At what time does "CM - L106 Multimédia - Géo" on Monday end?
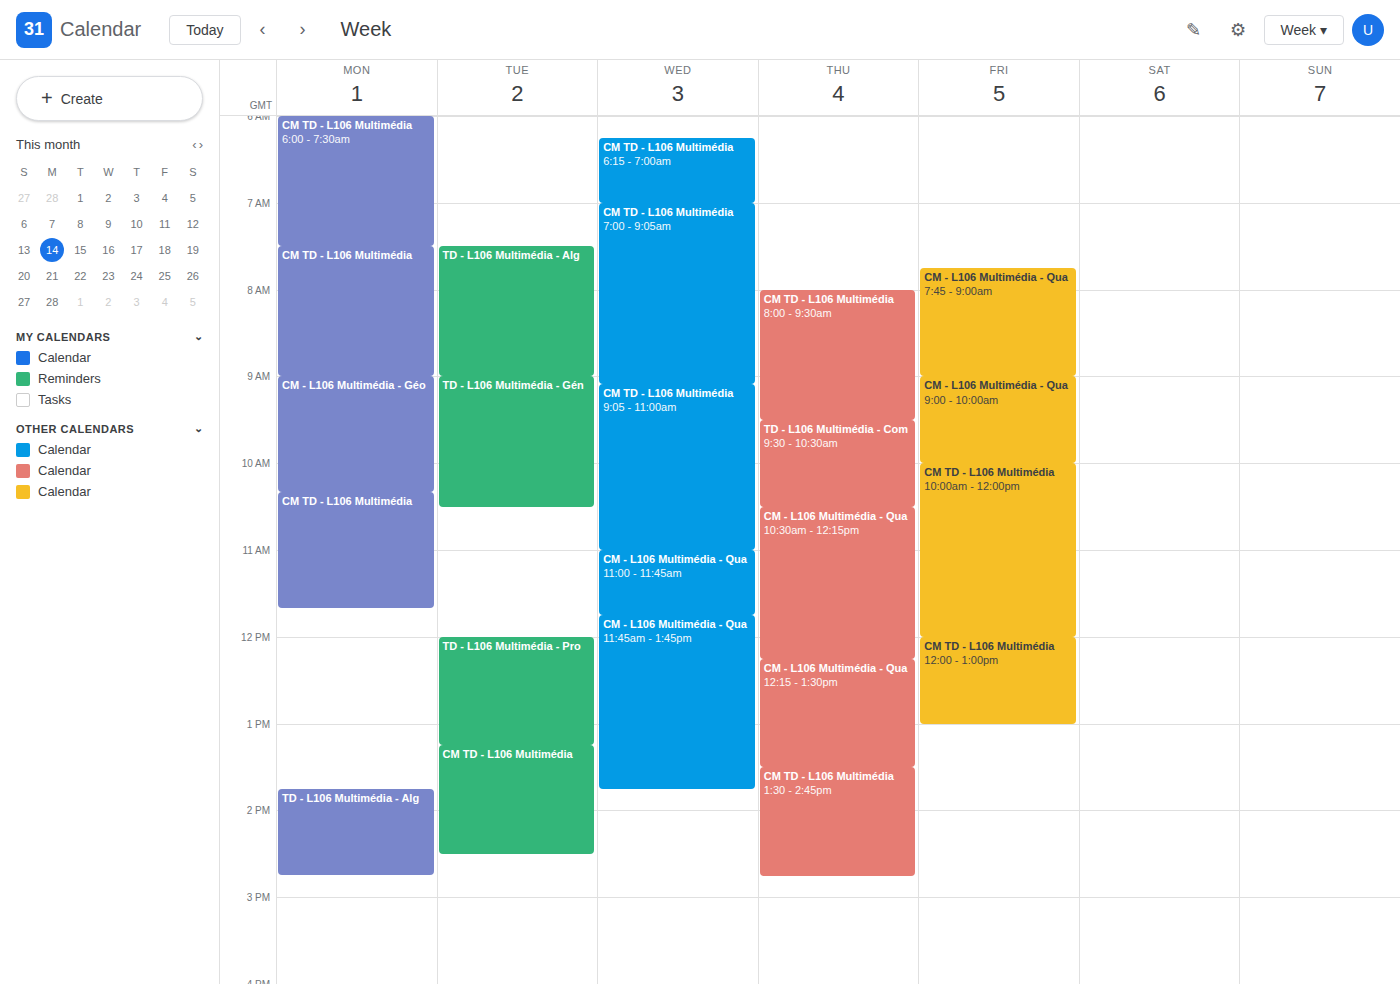
10:20 AM